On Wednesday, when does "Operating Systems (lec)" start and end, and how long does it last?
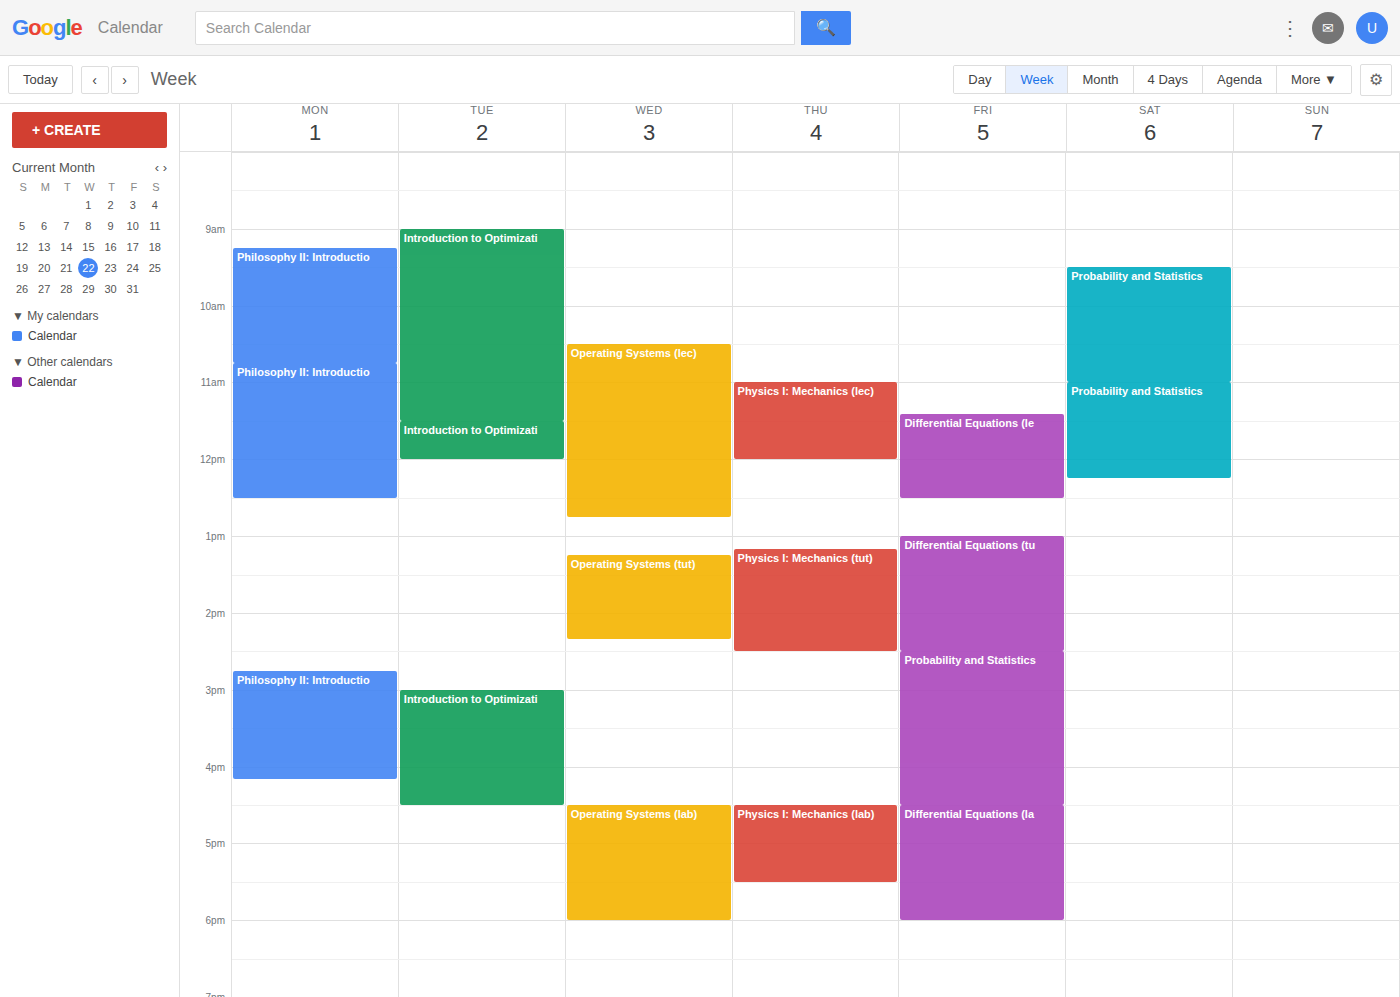
10:30 AM to 12:45 PM, 2 hours 15 minutes